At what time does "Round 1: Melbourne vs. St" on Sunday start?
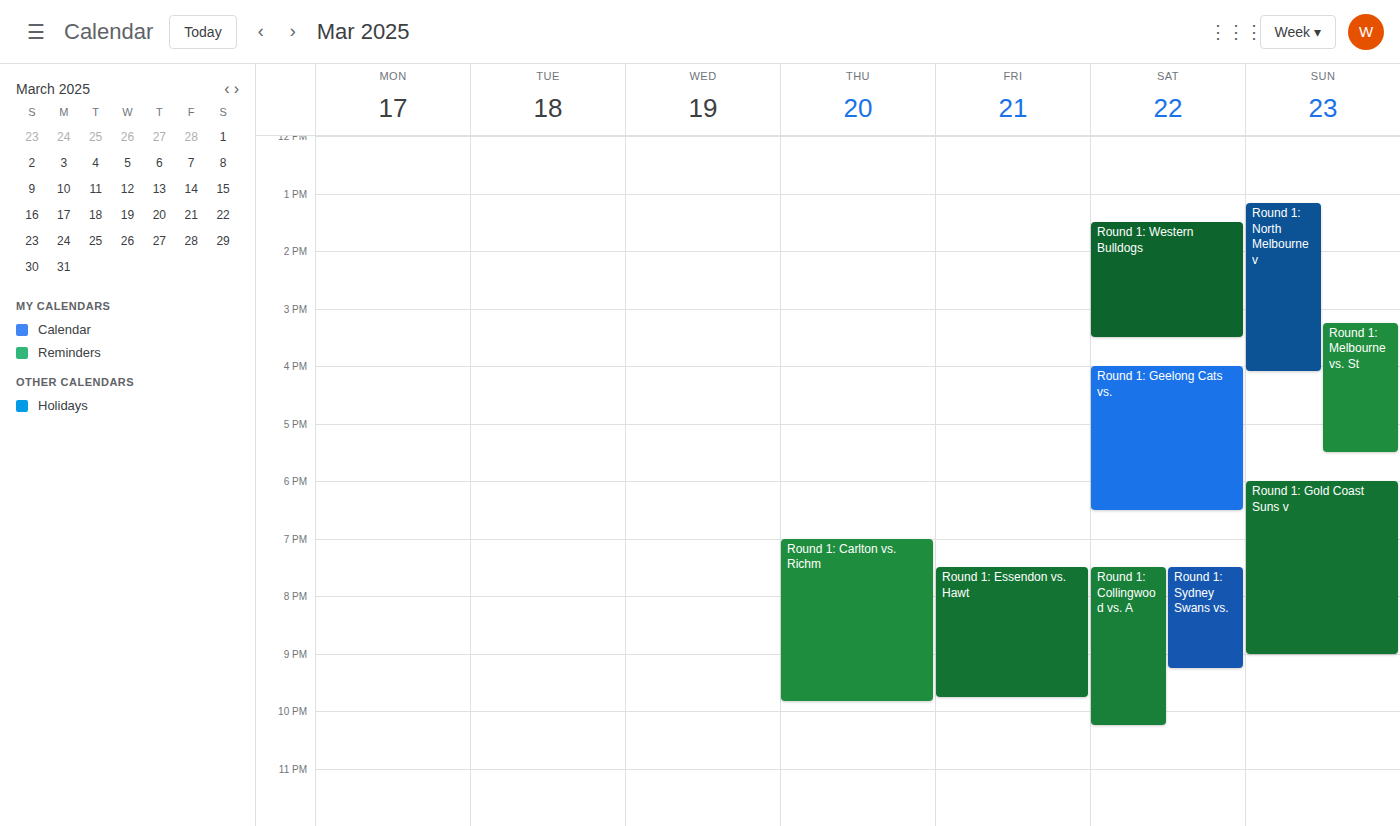
3:15 PM